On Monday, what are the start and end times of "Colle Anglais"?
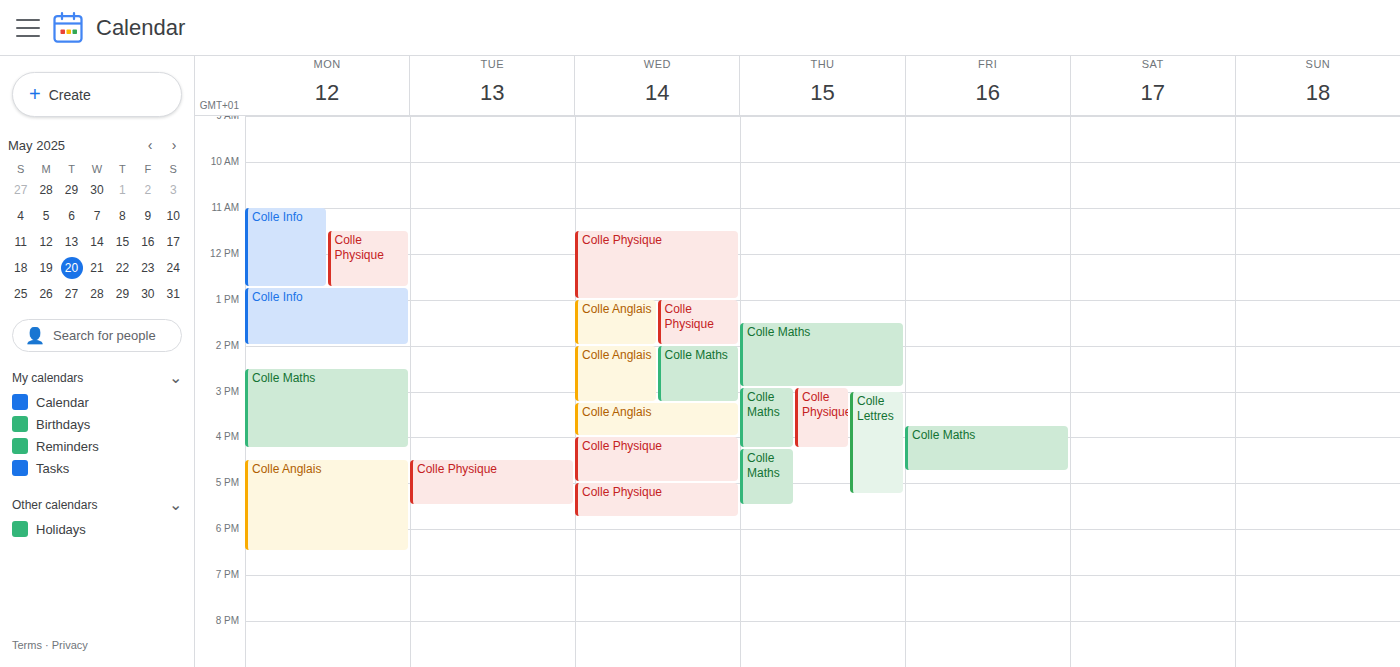
4:30 PM to 6:30 PM